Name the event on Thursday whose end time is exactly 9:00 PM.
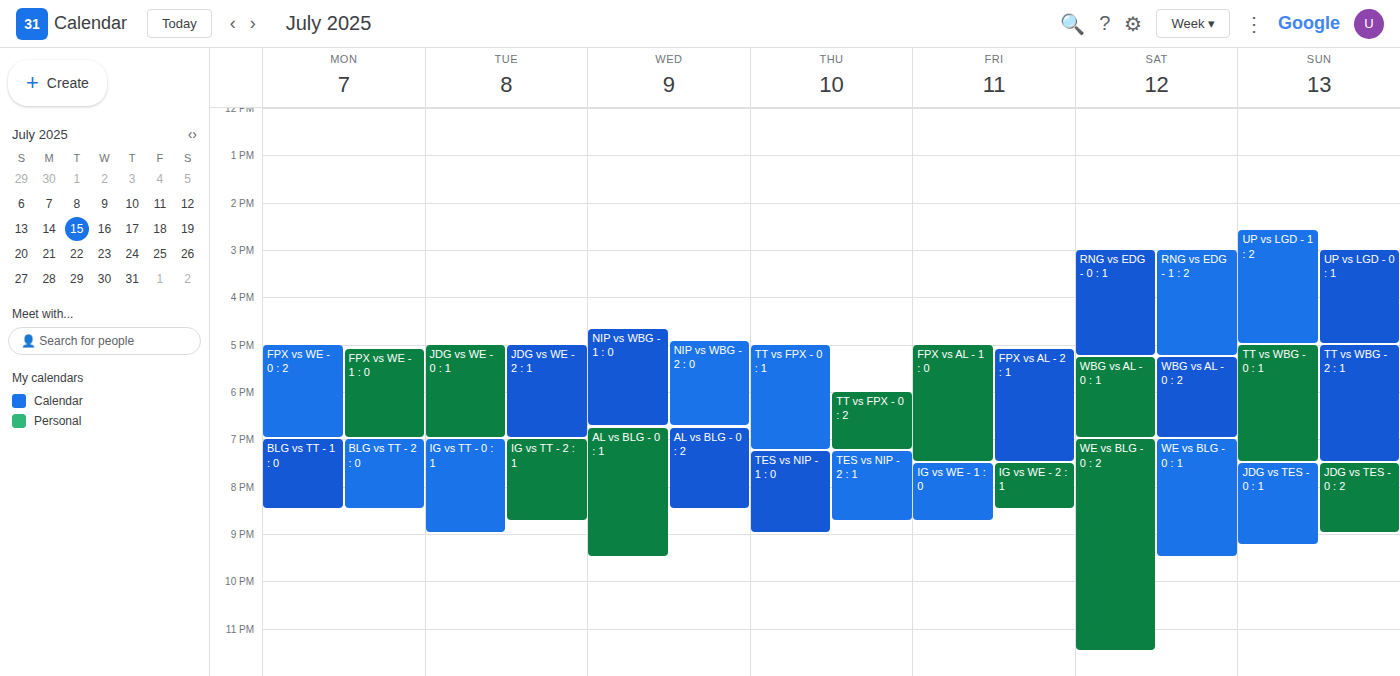
"TES vs NIP - 1 : 0"